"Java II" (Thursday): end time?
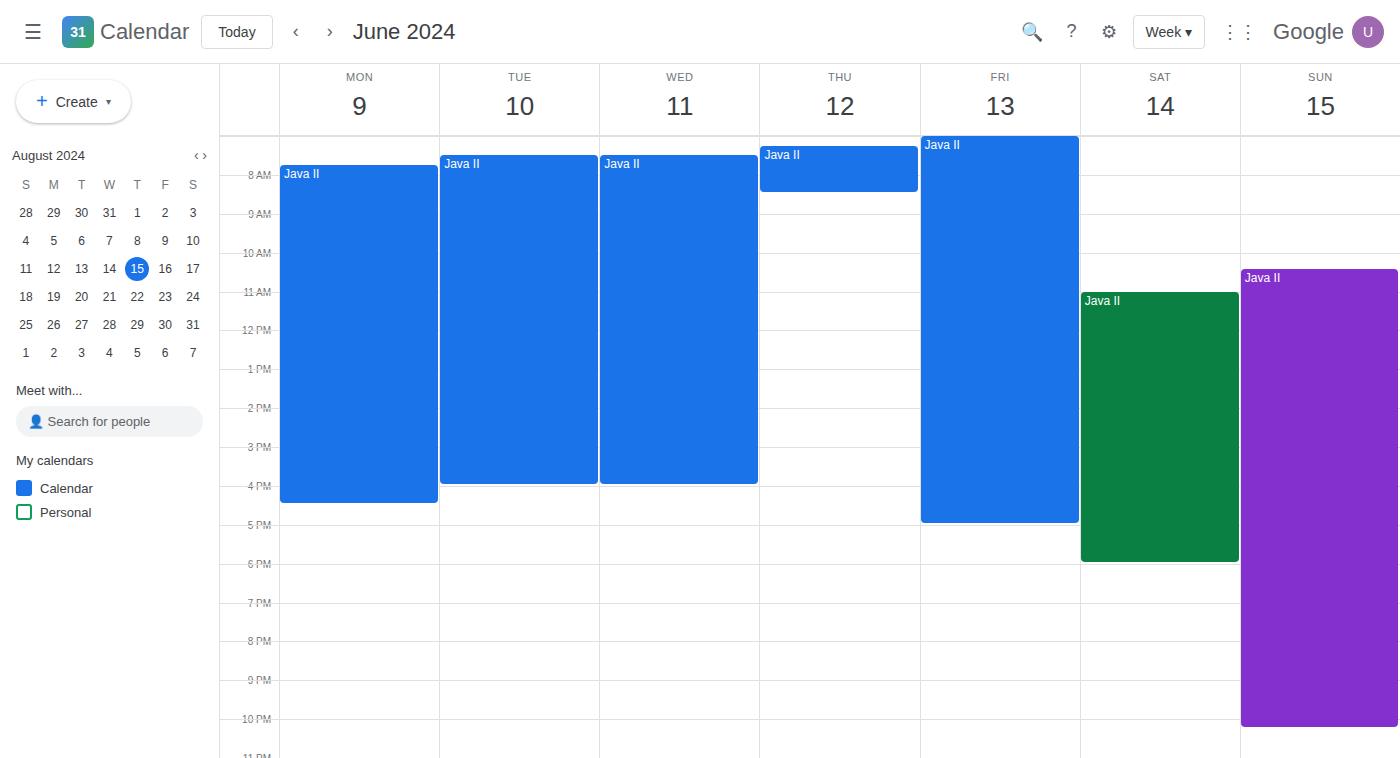
8:30 AM